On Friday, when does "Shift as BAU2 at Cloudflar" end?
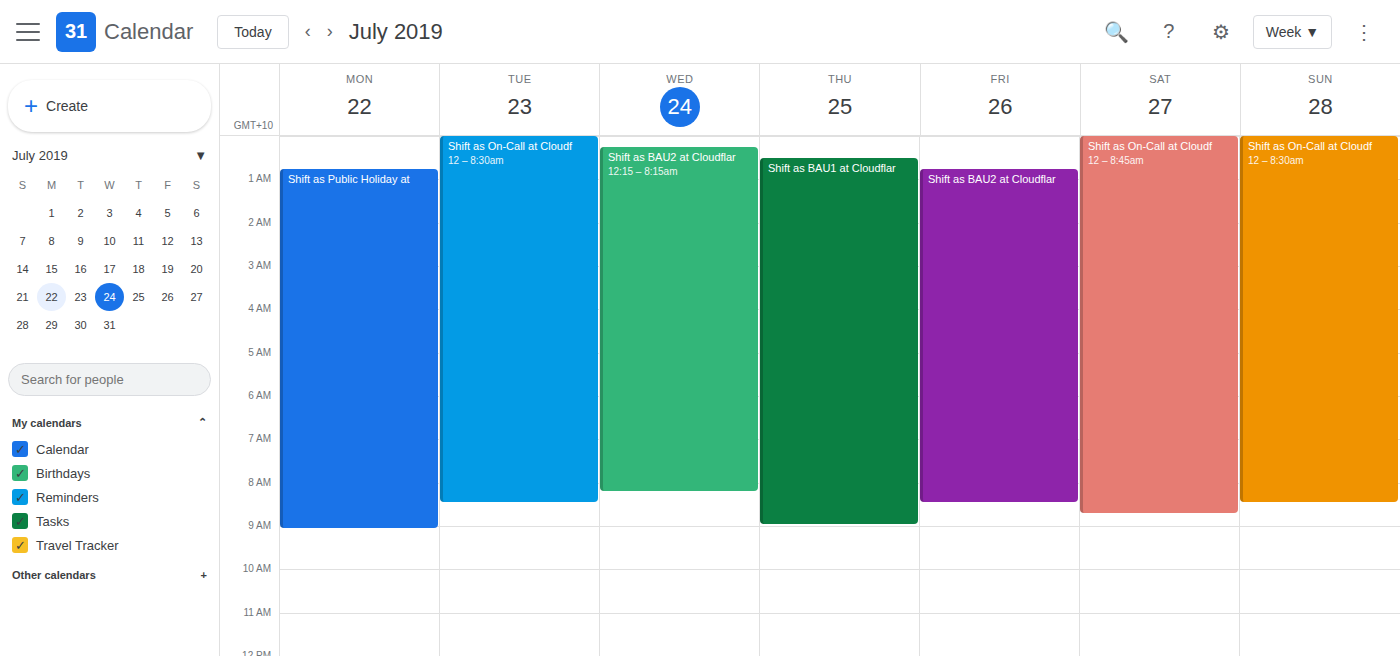
08:30